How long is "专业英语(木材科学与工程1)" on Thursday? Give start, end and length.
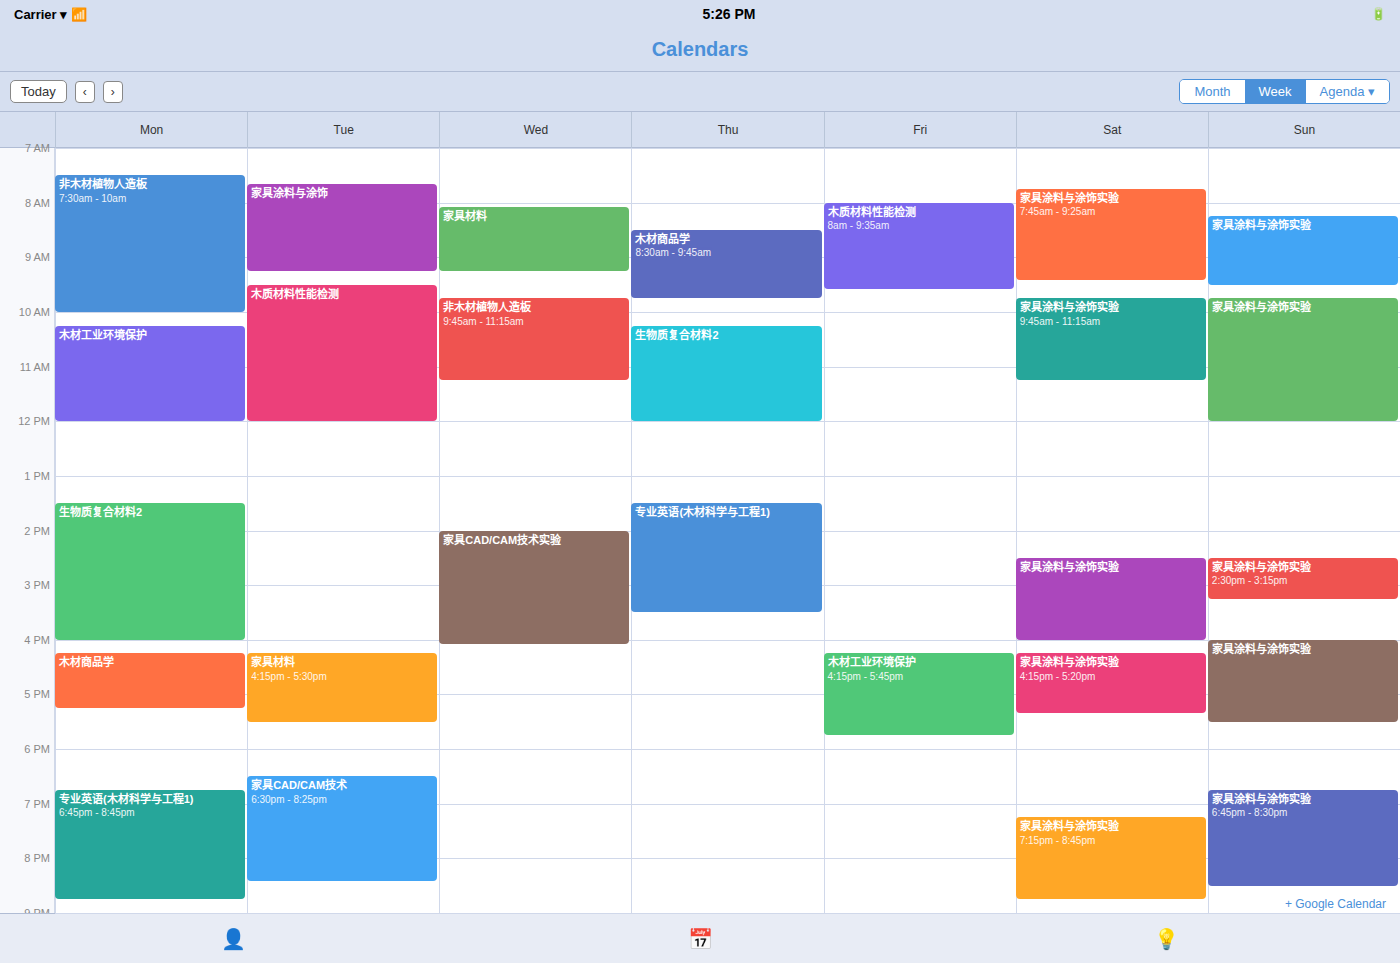
1:30 PM to 3:30 PM, 2 hours